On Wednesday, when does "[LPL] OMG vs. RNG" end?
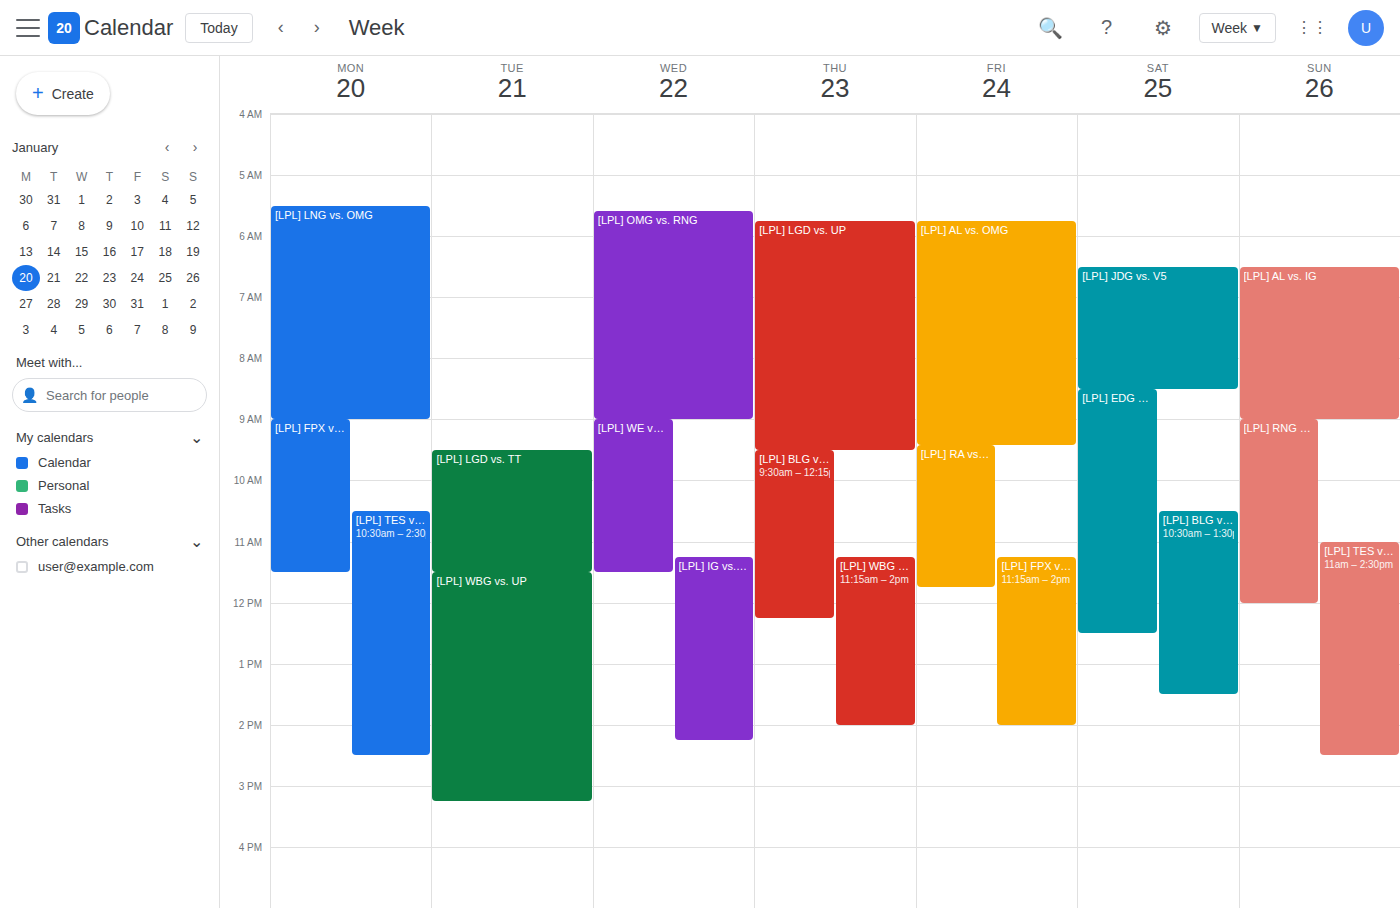
09:00